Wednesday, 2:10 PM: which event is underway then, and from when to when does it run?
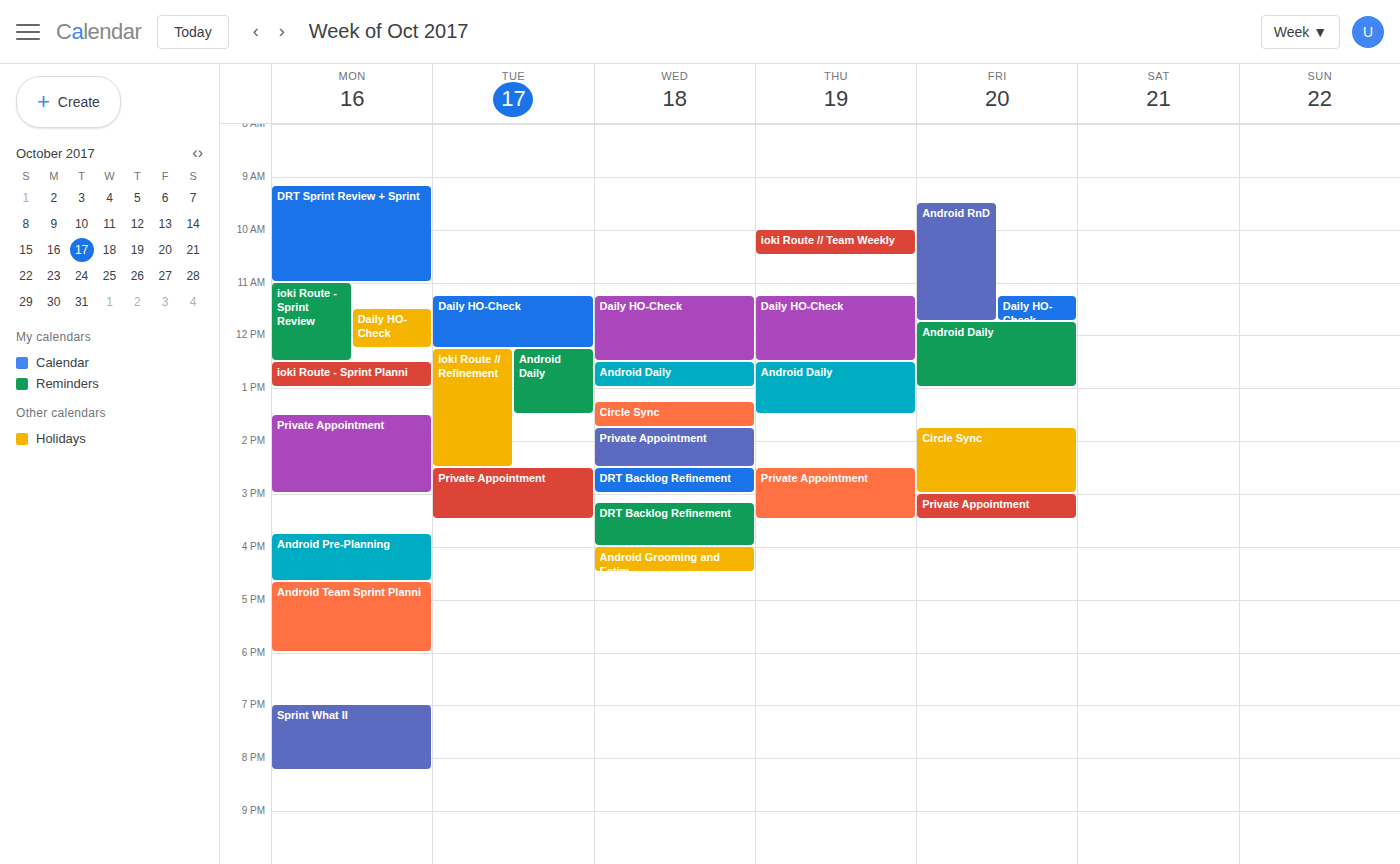
"Private Appointment", 1:45 PM to 2:30 PM